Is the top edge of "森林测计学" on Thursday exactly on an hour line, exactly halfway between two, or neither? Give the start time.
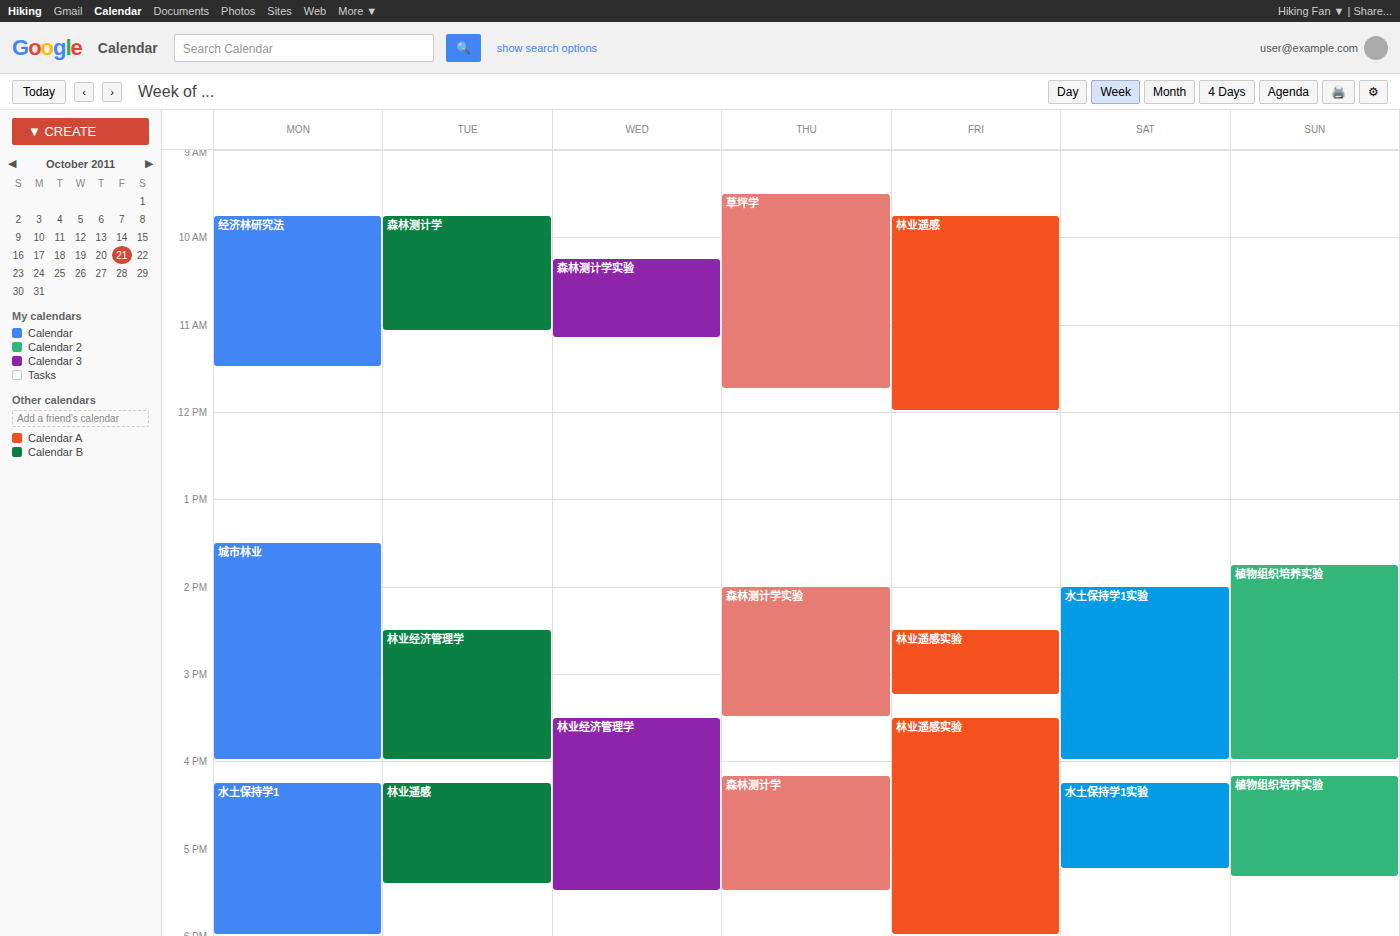
4:10 PM -- neither: 10 minutes below the 4 PM line and 50 minutes above the 5 PM line.